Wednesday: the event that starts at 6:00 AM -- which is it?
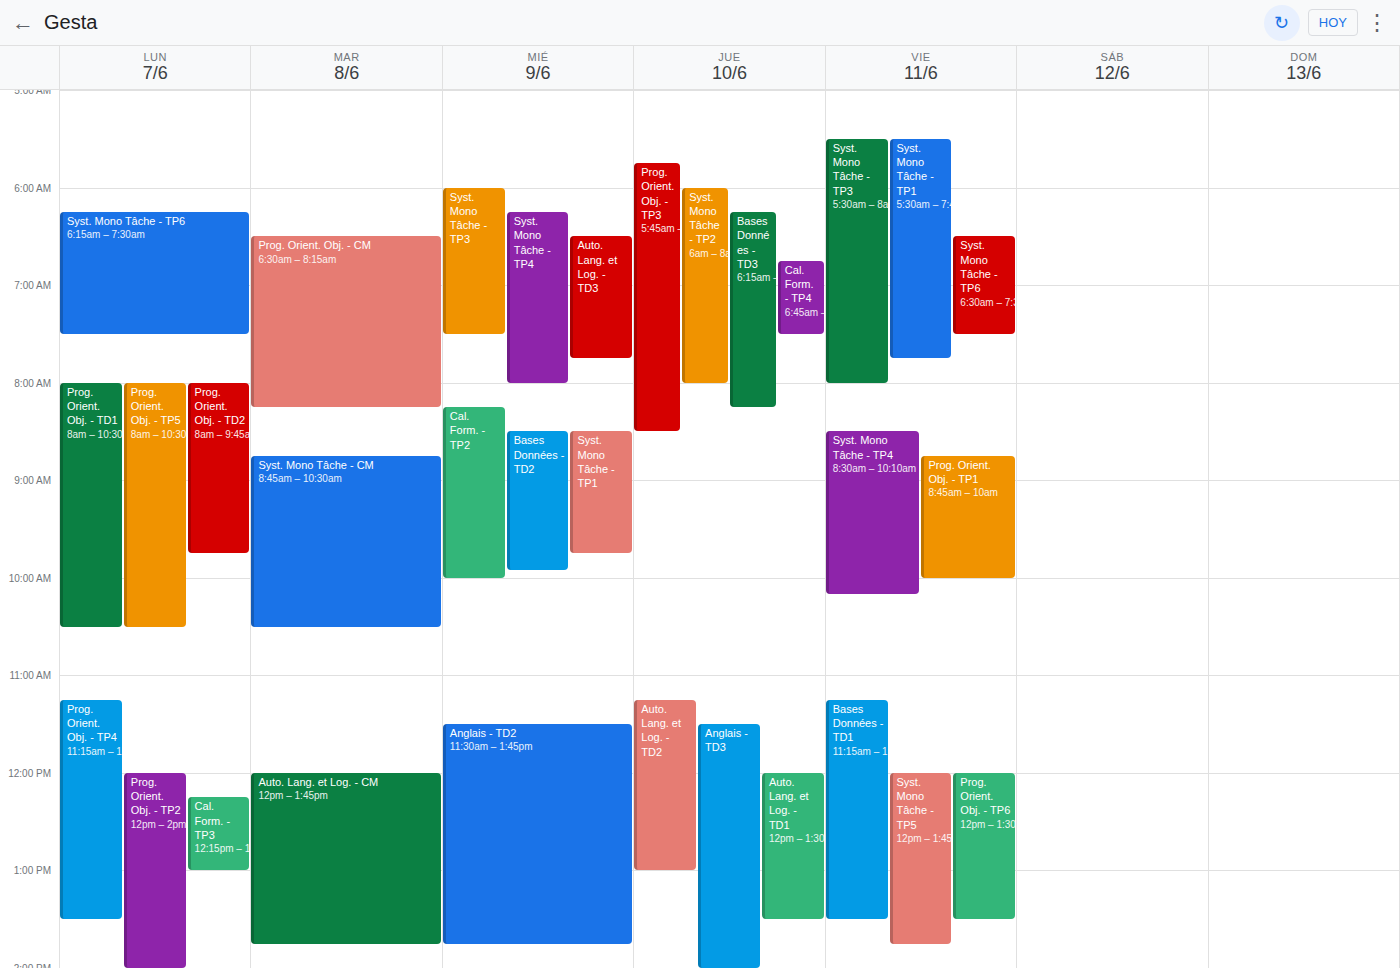
"Syst. Mono Tâche - TP3"